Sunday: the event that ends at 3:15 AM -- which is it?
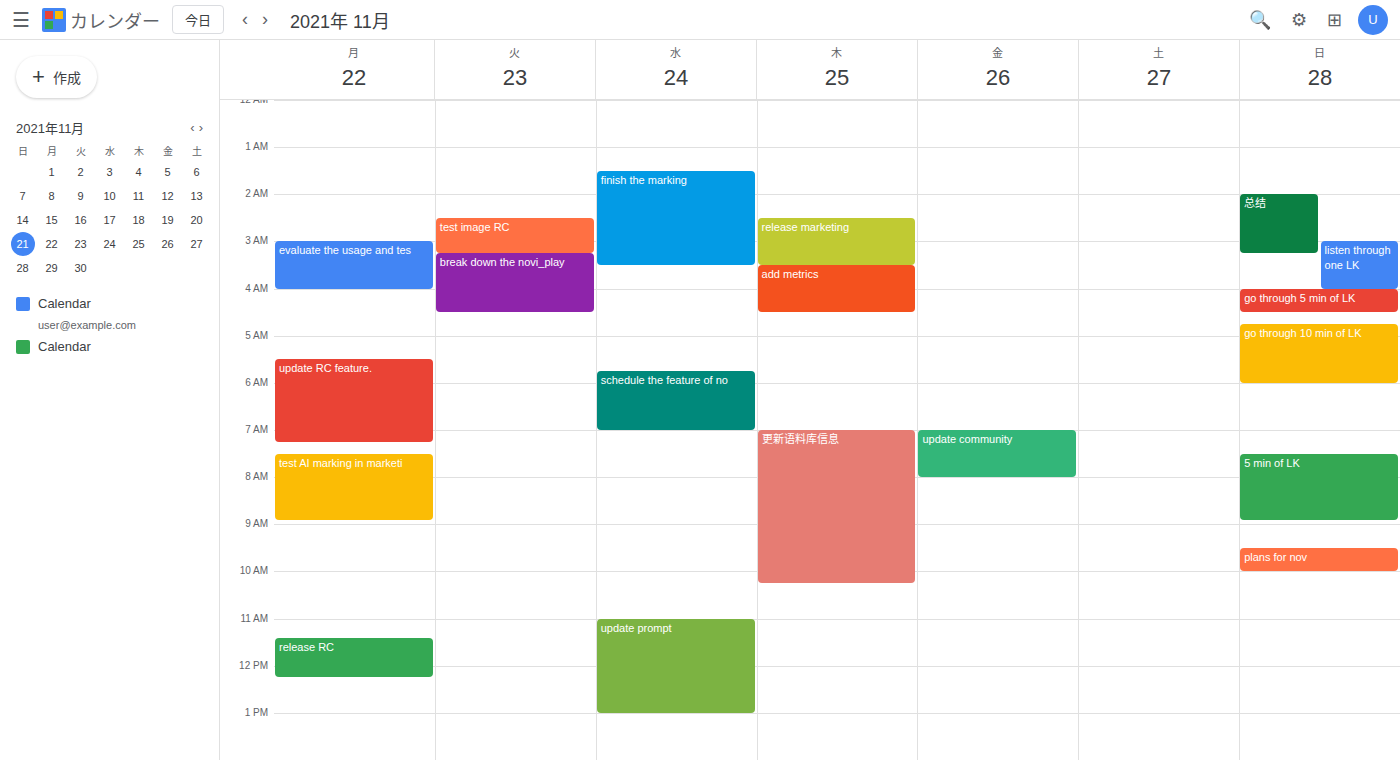
"总结"